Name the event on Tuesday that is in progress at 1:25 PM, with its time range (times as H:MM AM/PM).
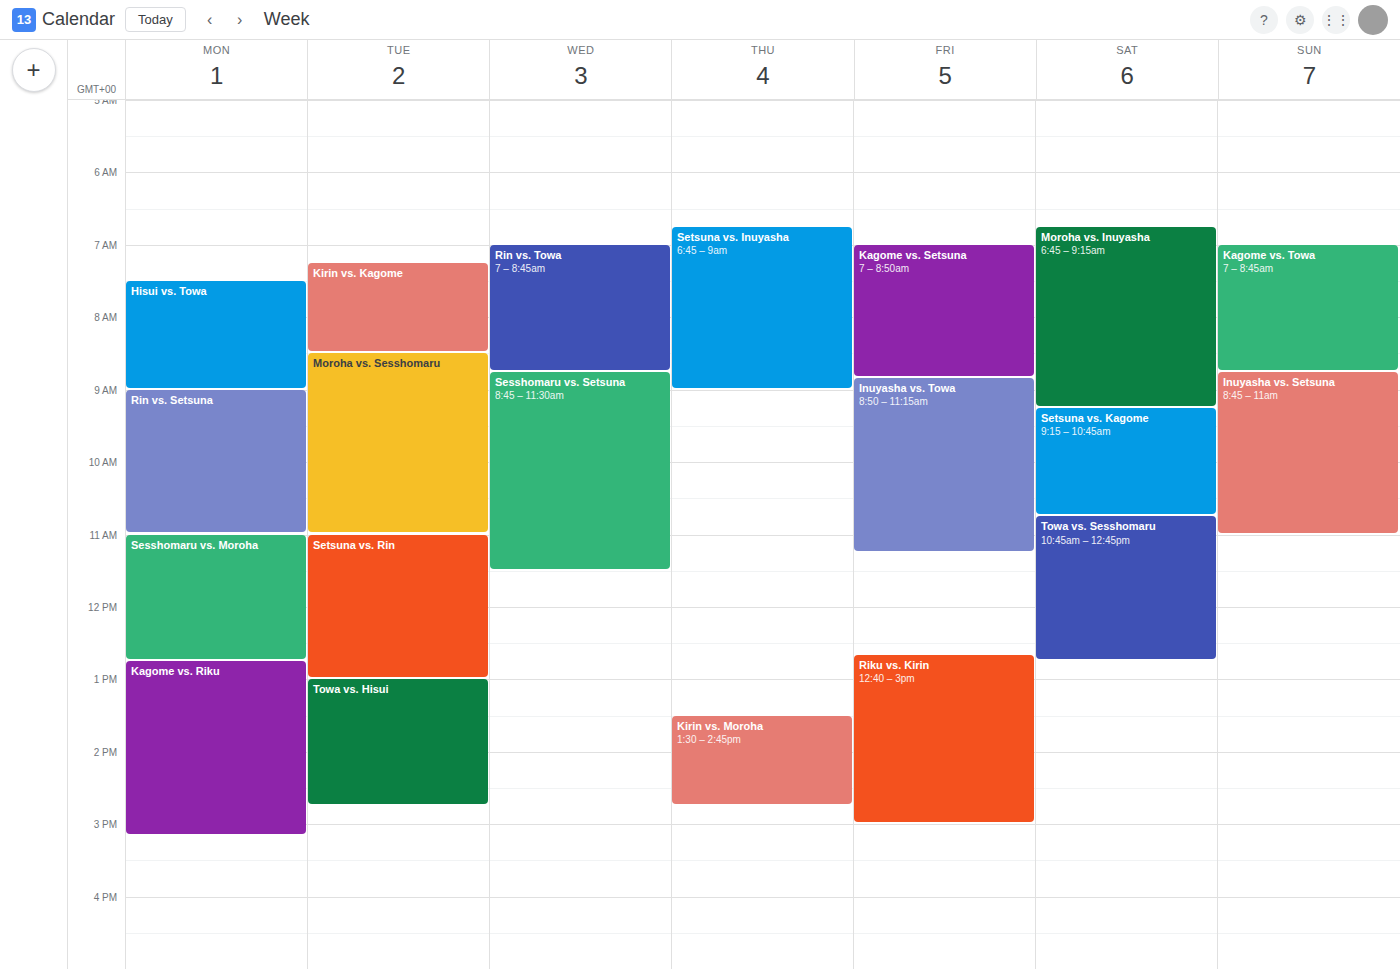
"Towa vs. Hisui", 1:00 PM to 2:45 PM